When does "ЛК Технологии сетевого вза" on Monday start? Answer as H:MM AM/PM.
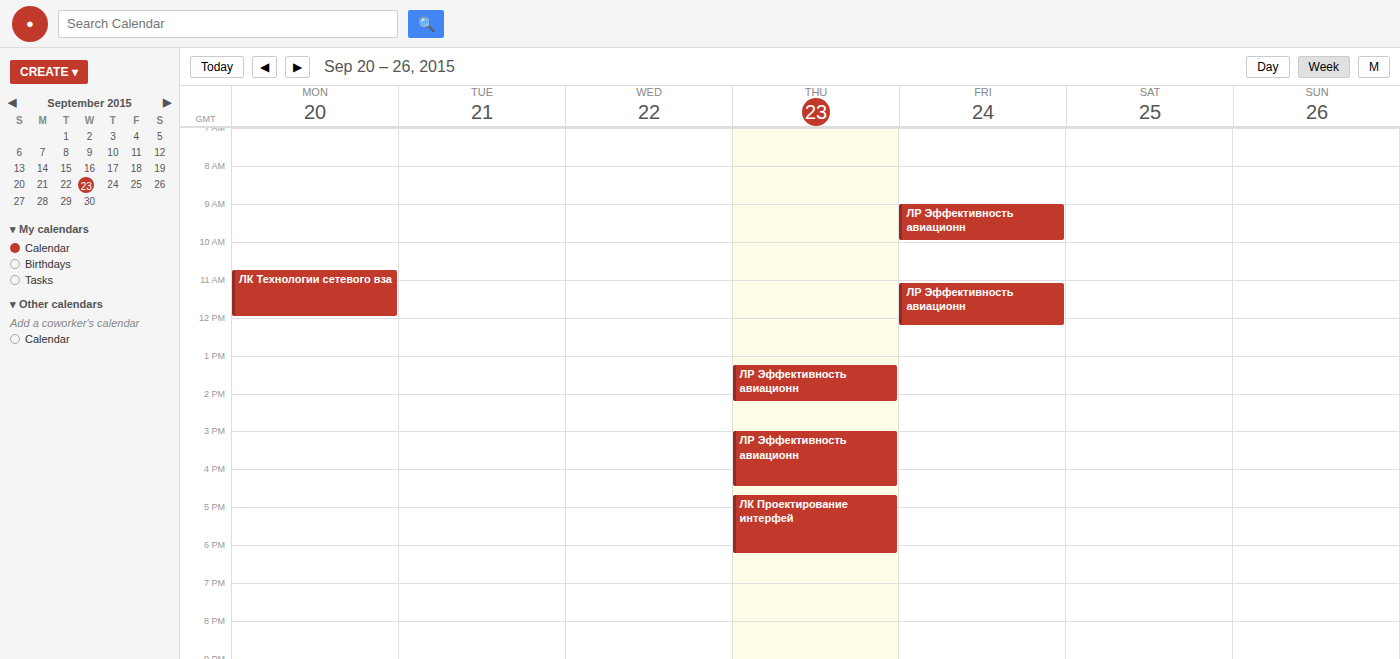
10:45 AM